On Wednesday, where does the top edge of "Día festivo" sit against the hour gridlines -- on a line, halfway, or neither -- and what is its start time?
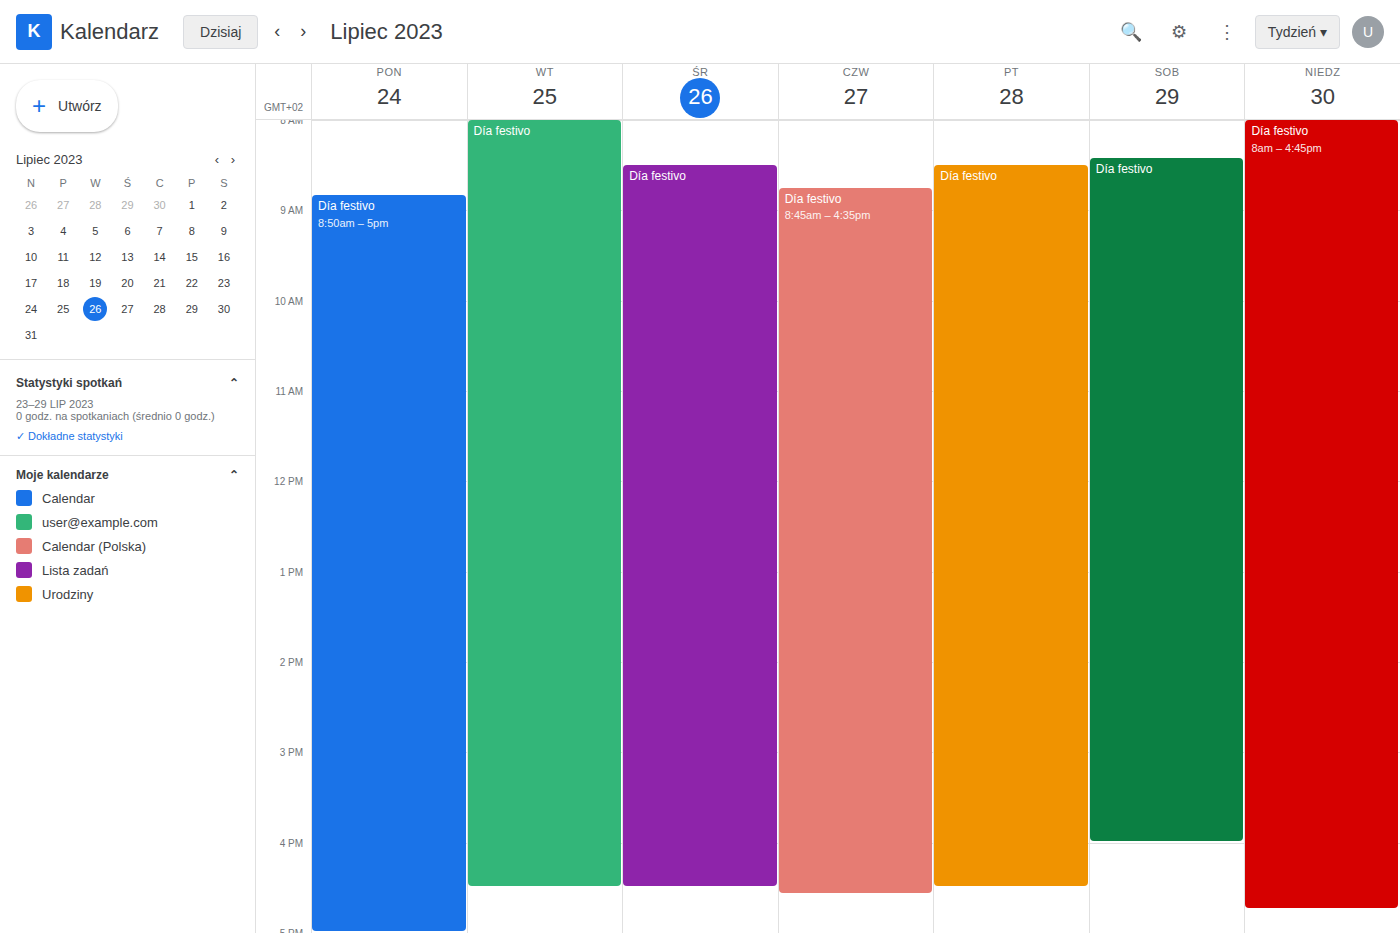
8:30 AM -- halfway between the 8 AM and 9 AM lines.